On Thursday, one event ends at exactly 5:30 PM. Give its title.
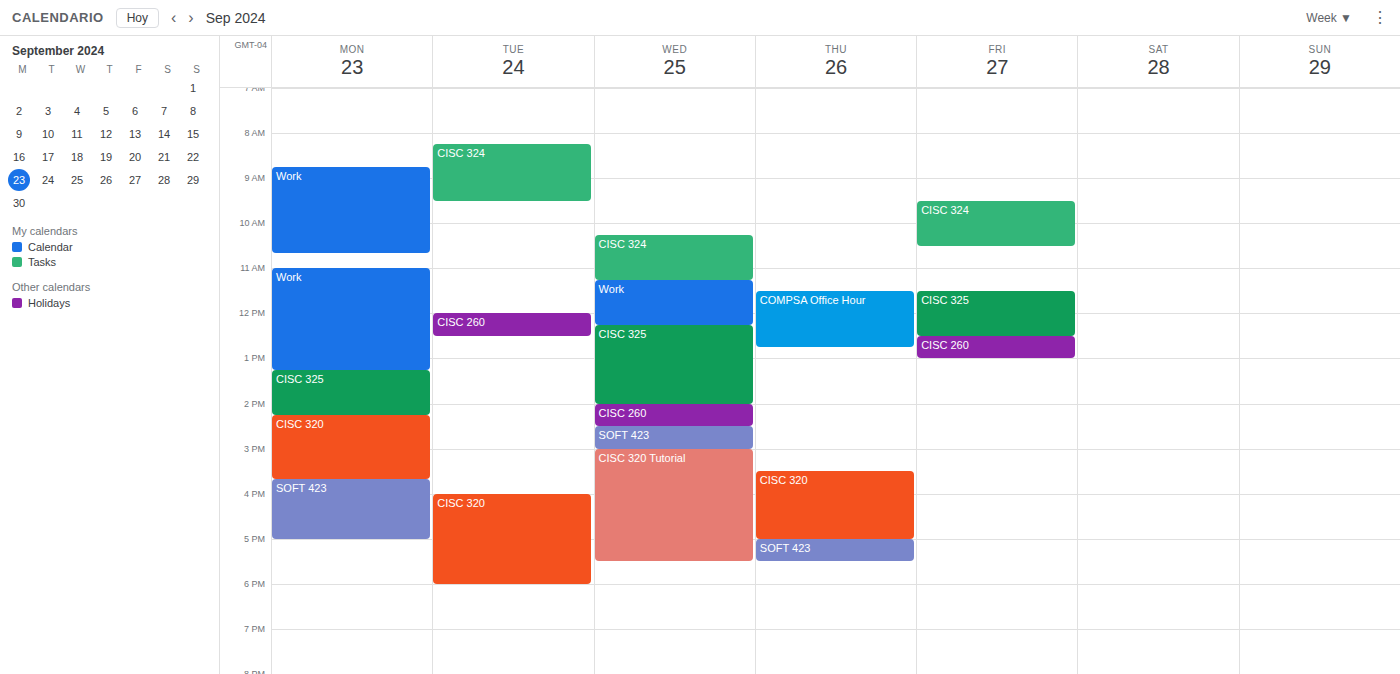
"SOFT 423"